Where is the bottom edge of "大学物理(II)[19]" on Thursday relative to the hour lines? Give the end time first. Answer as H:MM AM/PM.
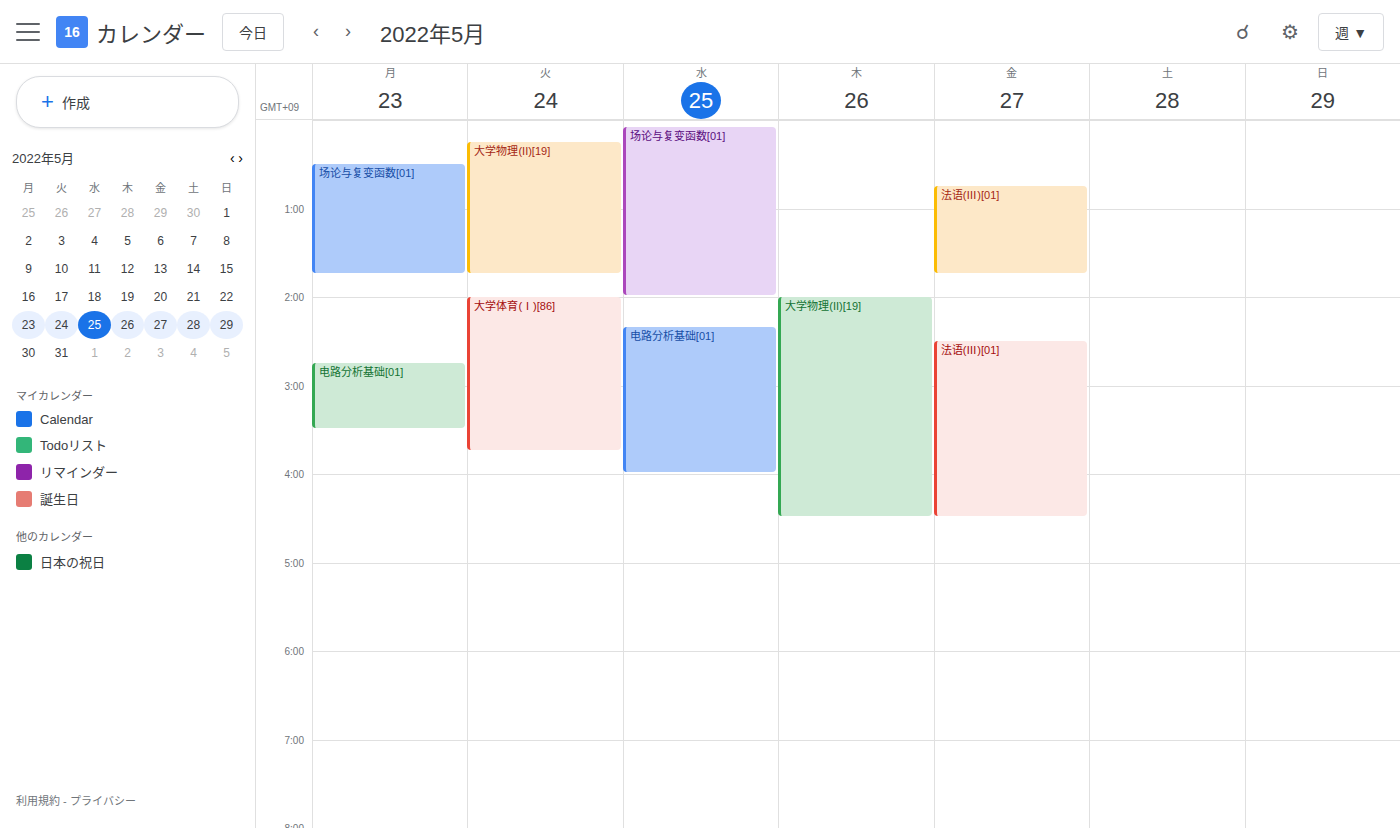
4:30 AM -- halfway between the 4 AM and 5 AM lines.